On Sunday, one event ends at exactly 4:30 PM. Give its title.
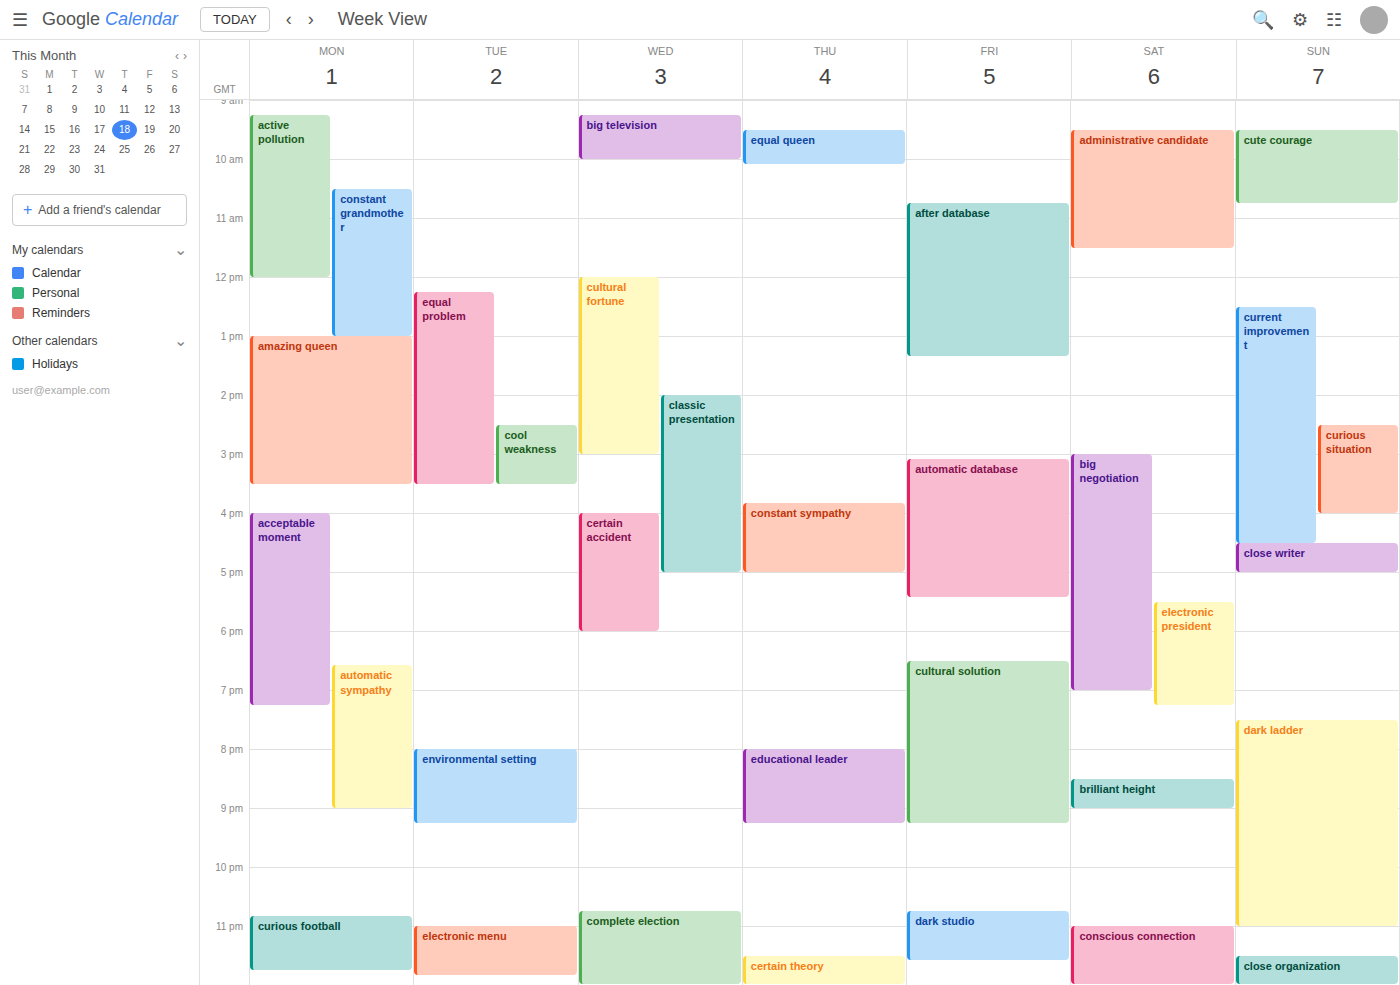
"current improvement"